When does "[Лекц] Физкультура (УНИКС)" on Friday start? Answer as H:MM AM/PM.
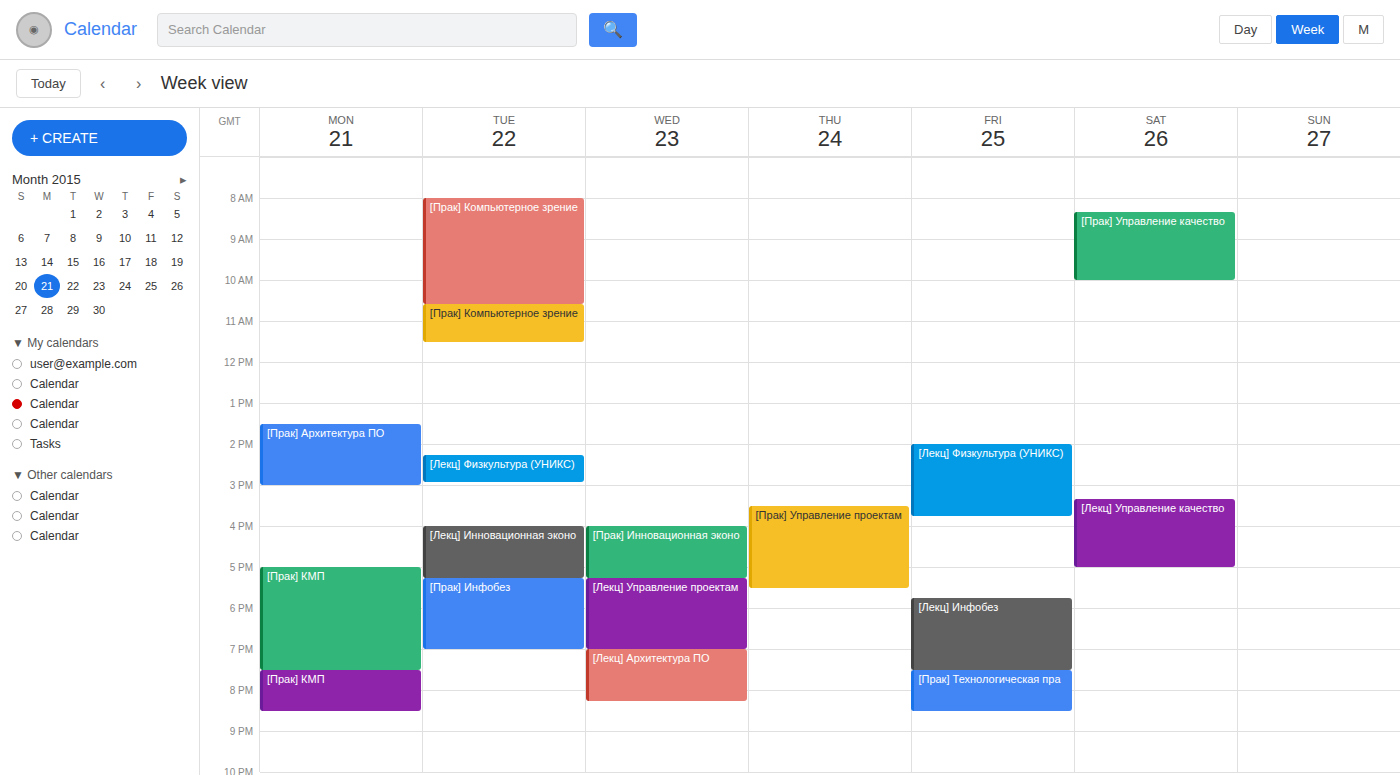
2:00 PM